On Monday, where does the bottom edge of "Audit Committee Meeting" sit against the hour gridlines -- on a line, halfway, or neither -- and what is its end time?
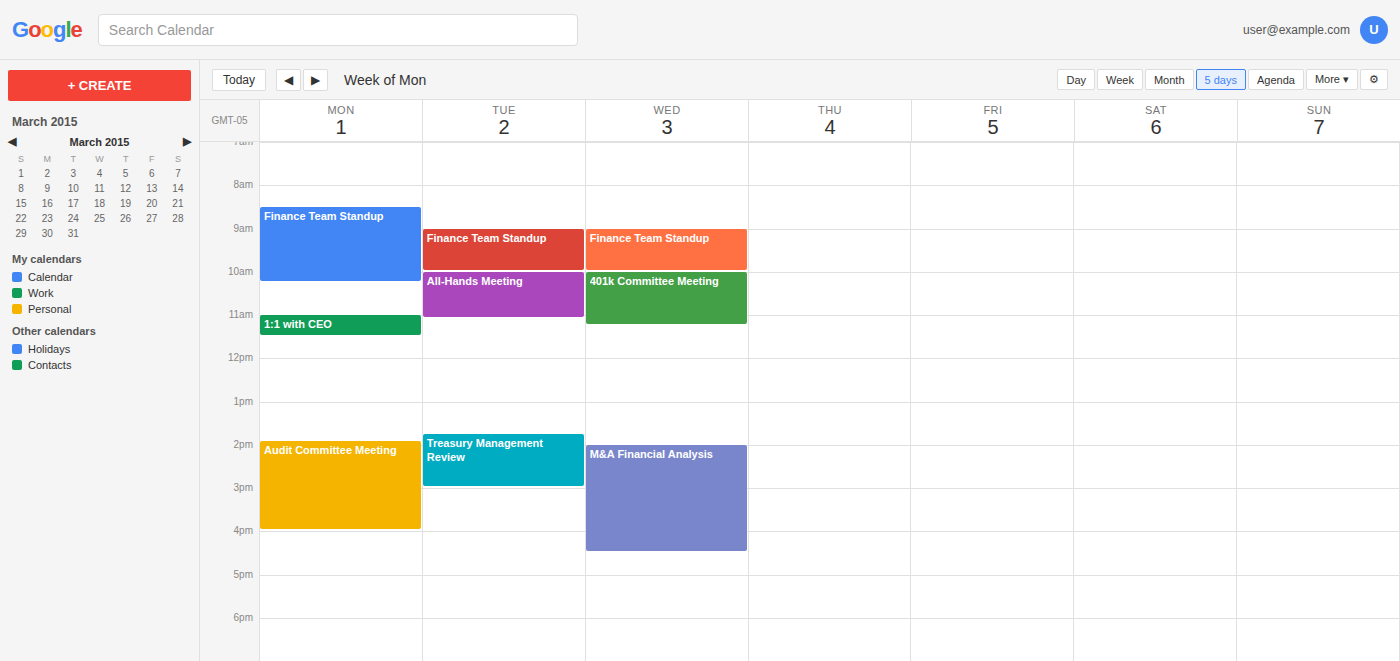
4:00 PM -- exactly on the 4 PM line.